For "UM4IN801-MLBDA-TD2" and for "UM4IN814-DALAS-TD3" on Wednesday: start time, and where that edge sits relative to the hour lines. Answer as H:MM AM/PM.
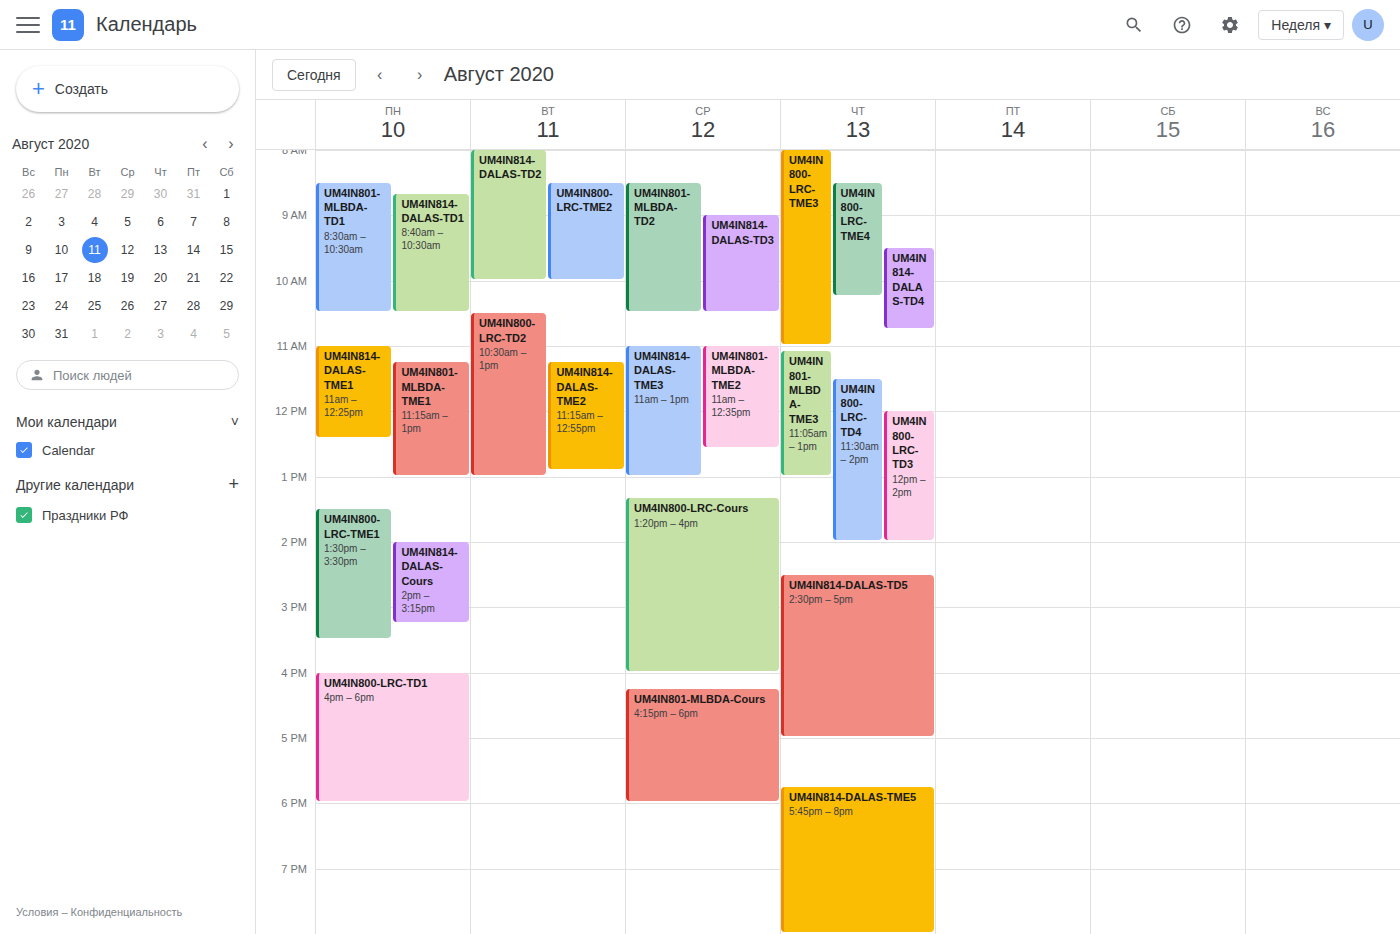
"UM4IN801-MLBDA-TD2": 8:30 AM, halfway between the 8 AM and 9 AM lines. "UM4IN814-DALAS-TD3": 9:00 AM, exactly on the 9 AM line.